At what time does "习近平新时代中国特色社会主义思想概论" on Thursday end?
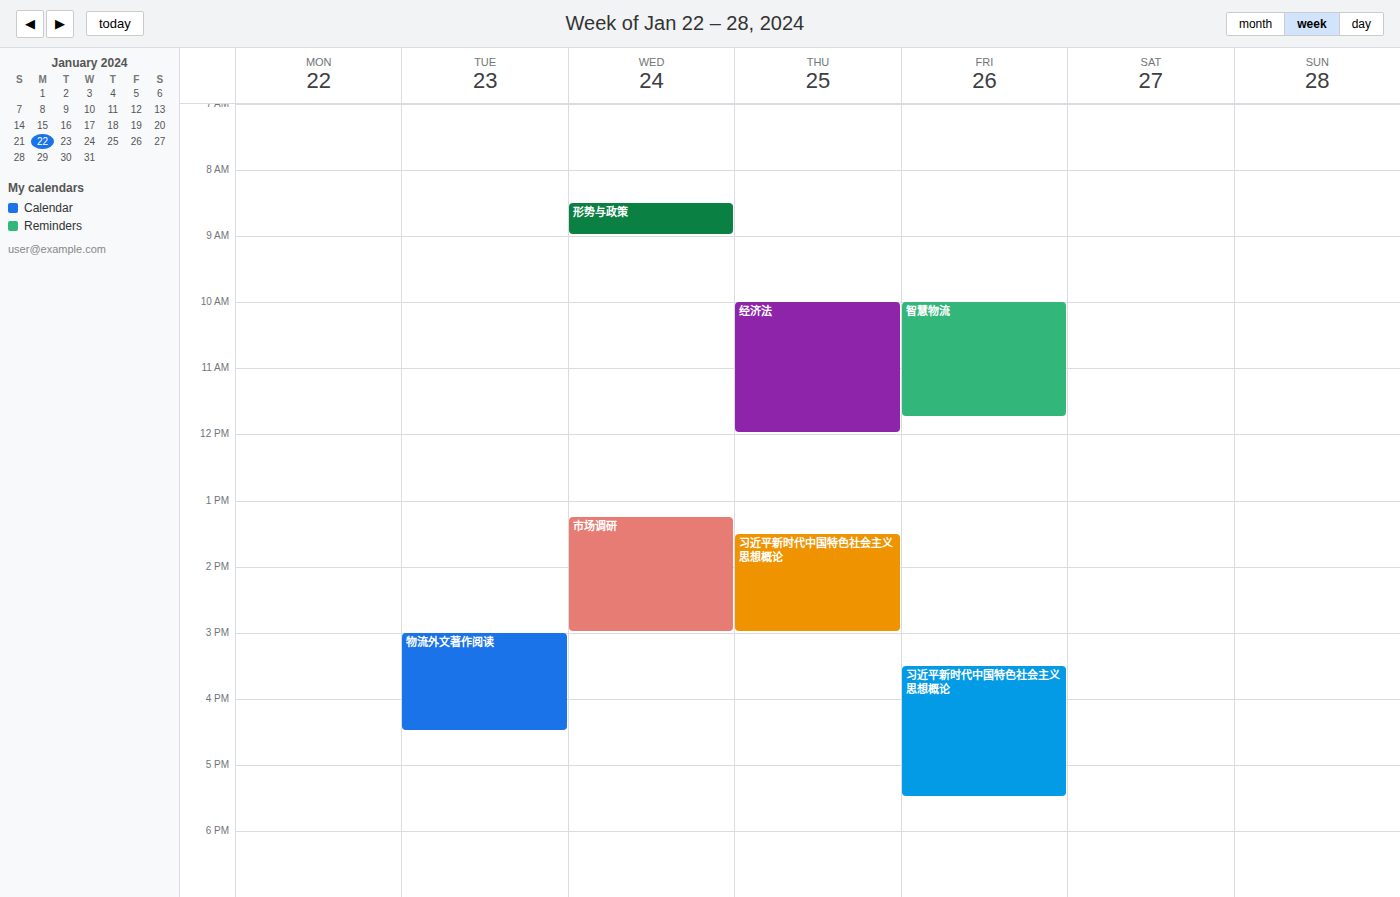
3:00 PM